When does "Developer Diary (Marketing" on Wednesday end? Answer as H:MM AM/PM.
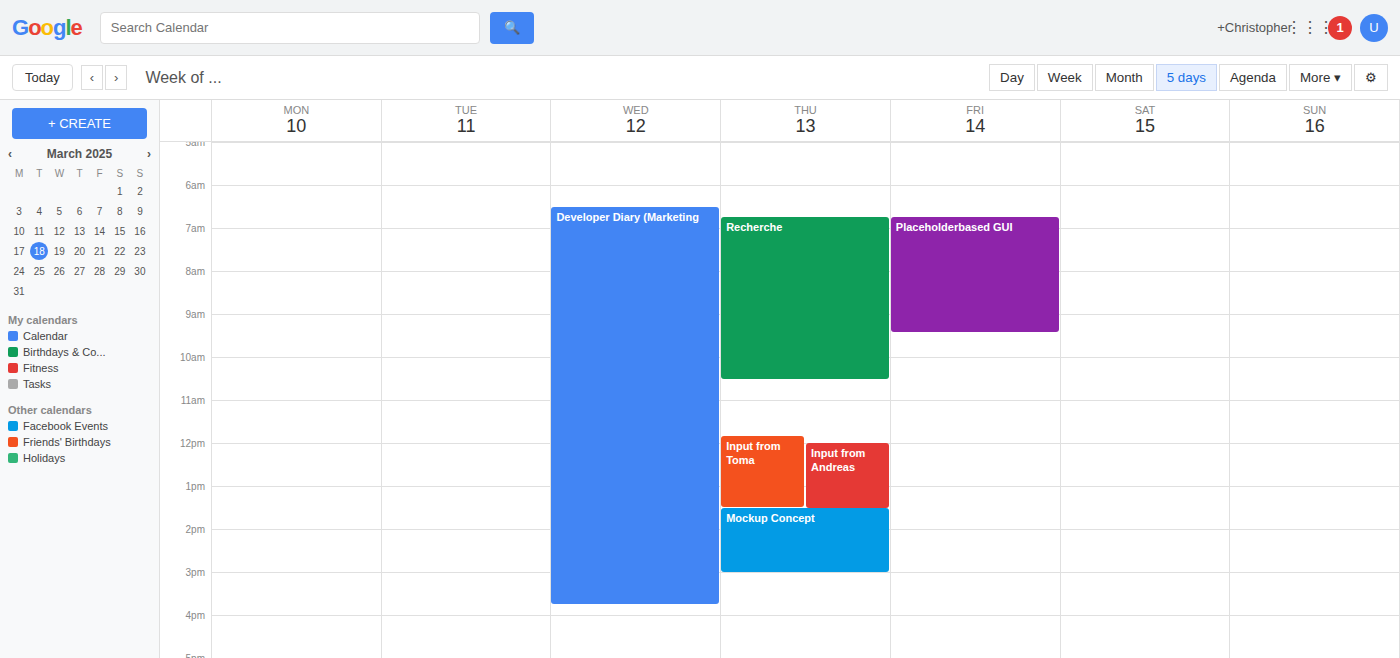
3:45 PM